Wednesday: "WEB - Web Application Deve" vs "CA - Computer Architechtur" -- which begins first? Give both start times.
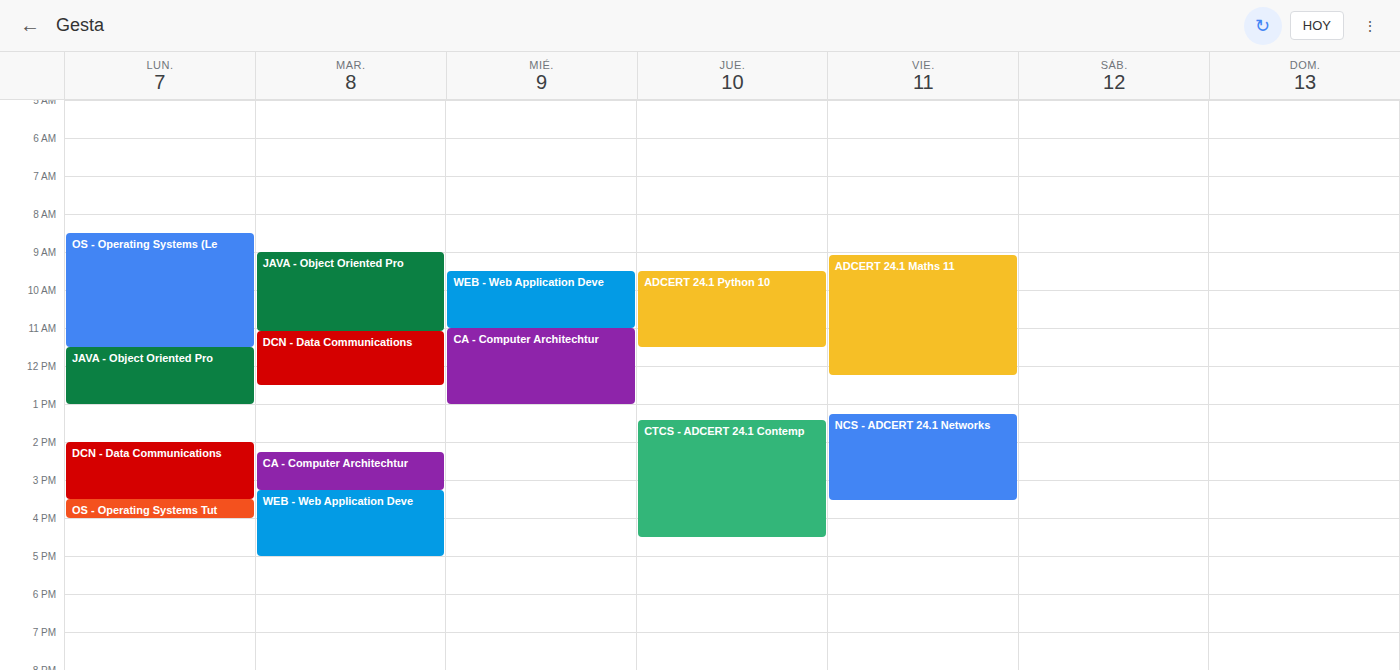
"WEB - Web Application Deve" 9:30 AM; "CA - Computer Architechtur" 11:00 AM.